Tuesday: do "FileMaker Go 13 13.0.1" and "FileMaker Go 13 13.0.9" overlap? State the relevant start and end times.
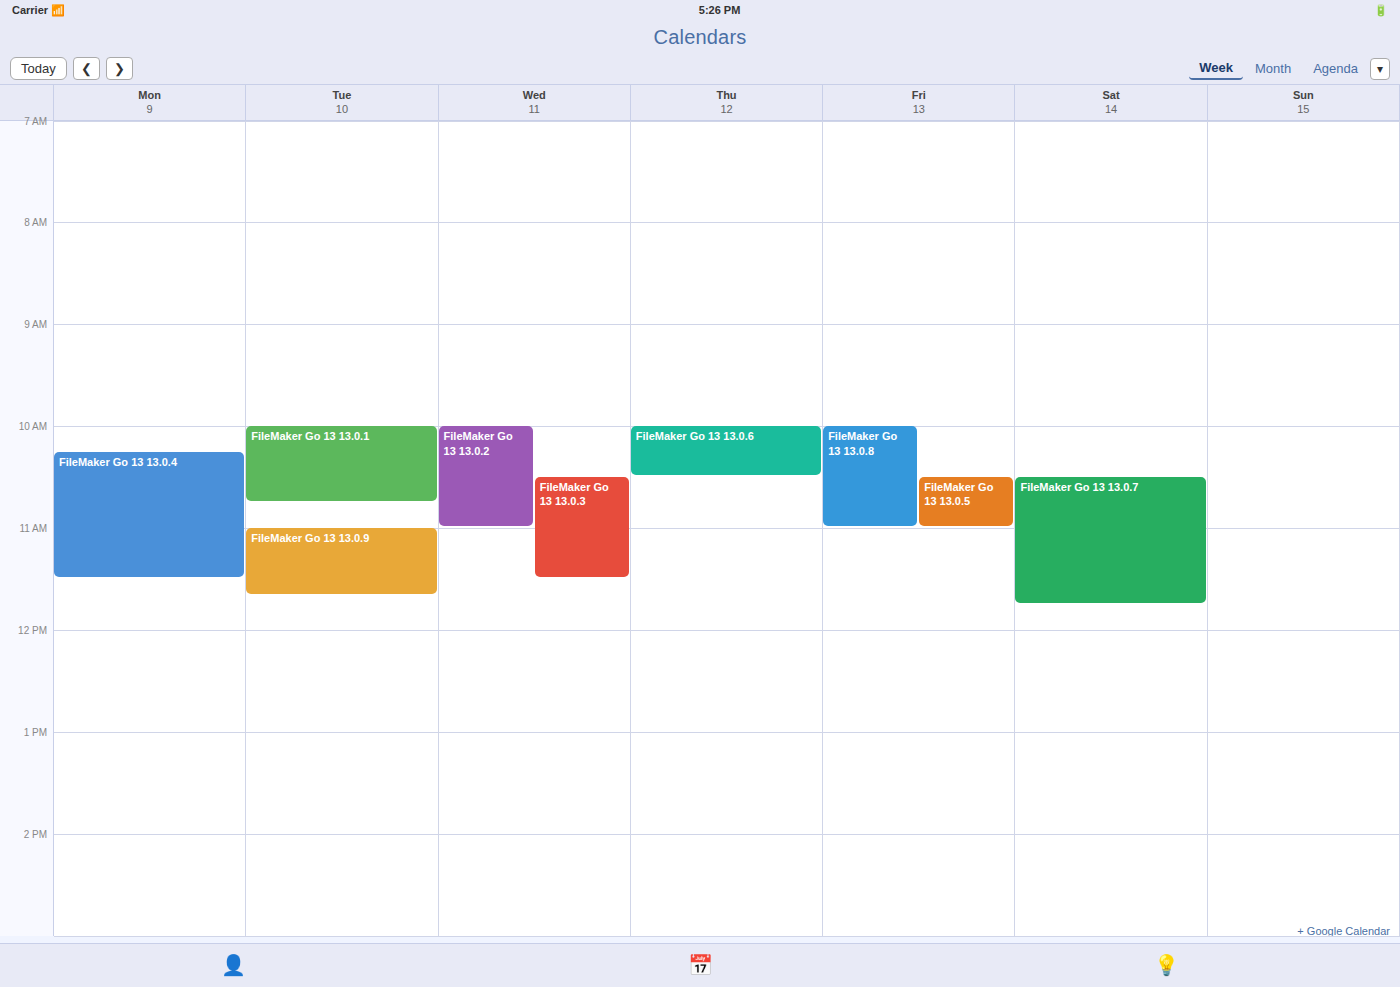
"FileMaker Go 13 13.0.1" ends at 10:45 and "FileMaker Go 13 13.0.9" starts at 11:00 -- no overlap.